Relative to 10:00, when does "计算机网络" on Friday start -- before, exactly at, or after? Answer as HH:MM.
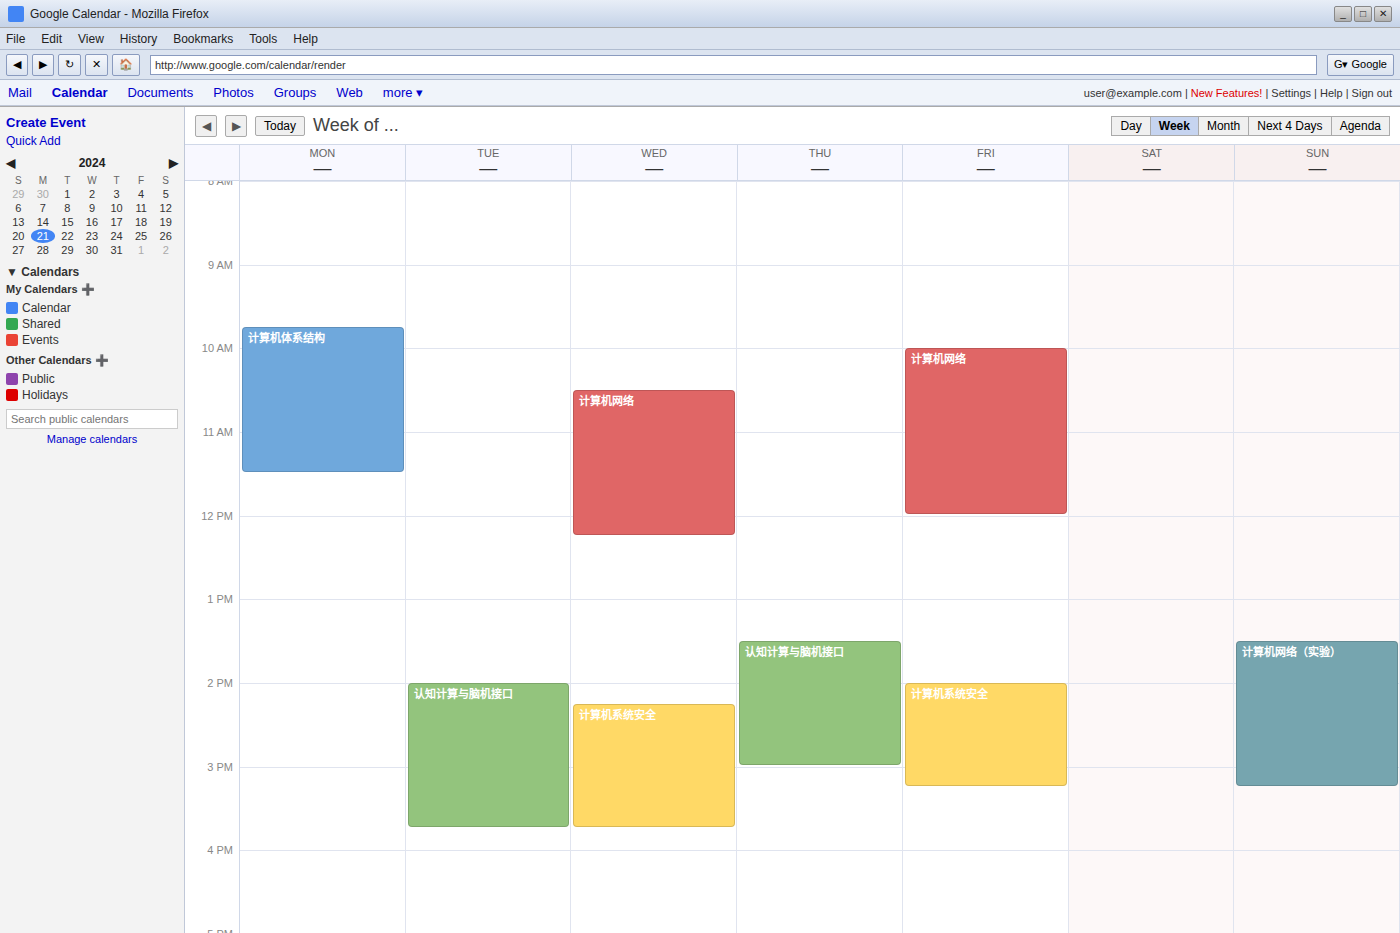
10:00 -- exactly at 10:00, on the 10:00 line.